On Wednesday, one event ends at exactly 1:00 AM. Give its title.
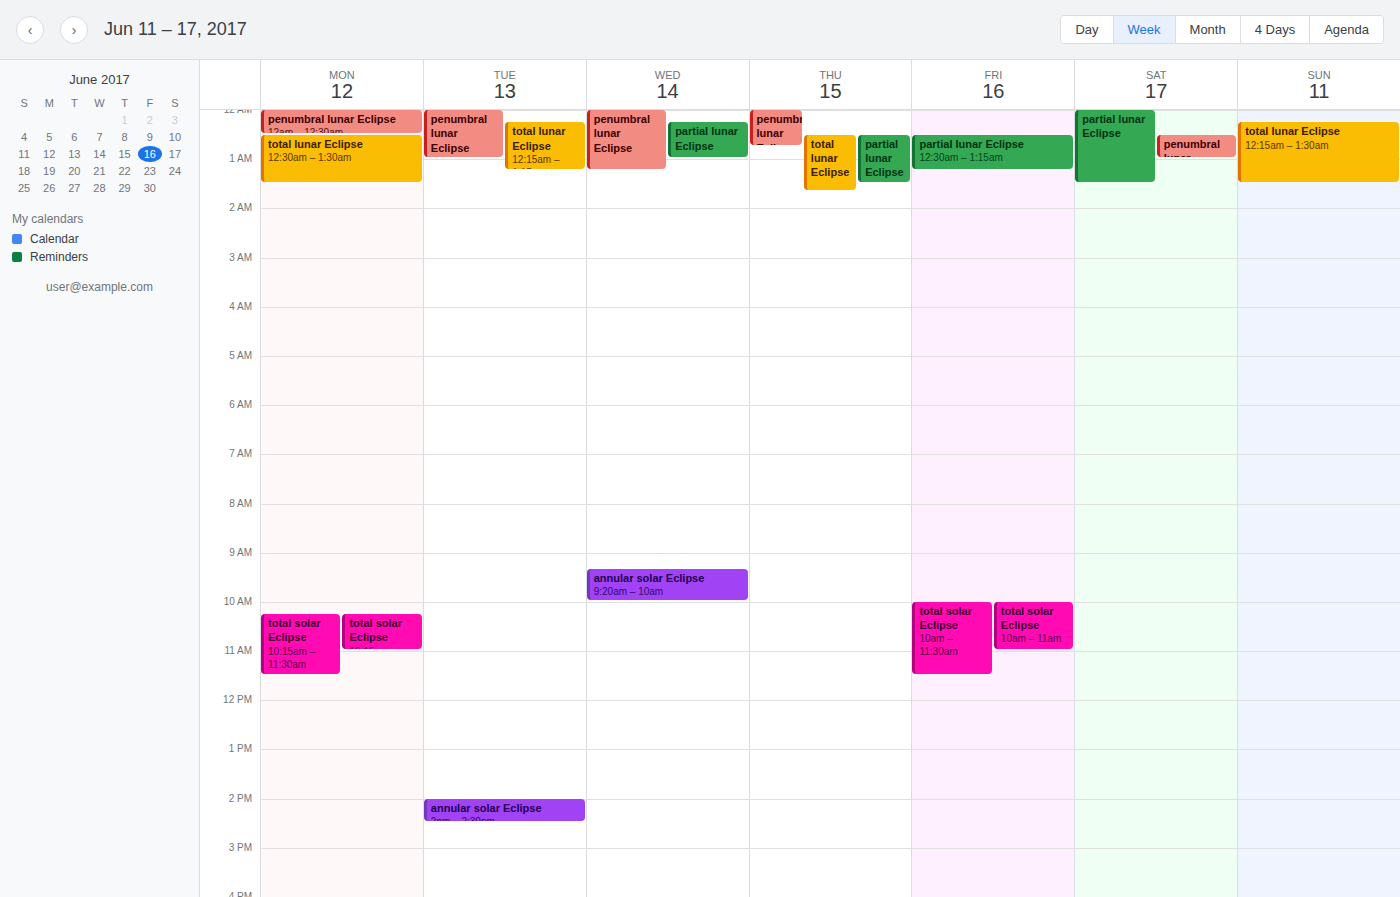
"partial lunar Eclipse"